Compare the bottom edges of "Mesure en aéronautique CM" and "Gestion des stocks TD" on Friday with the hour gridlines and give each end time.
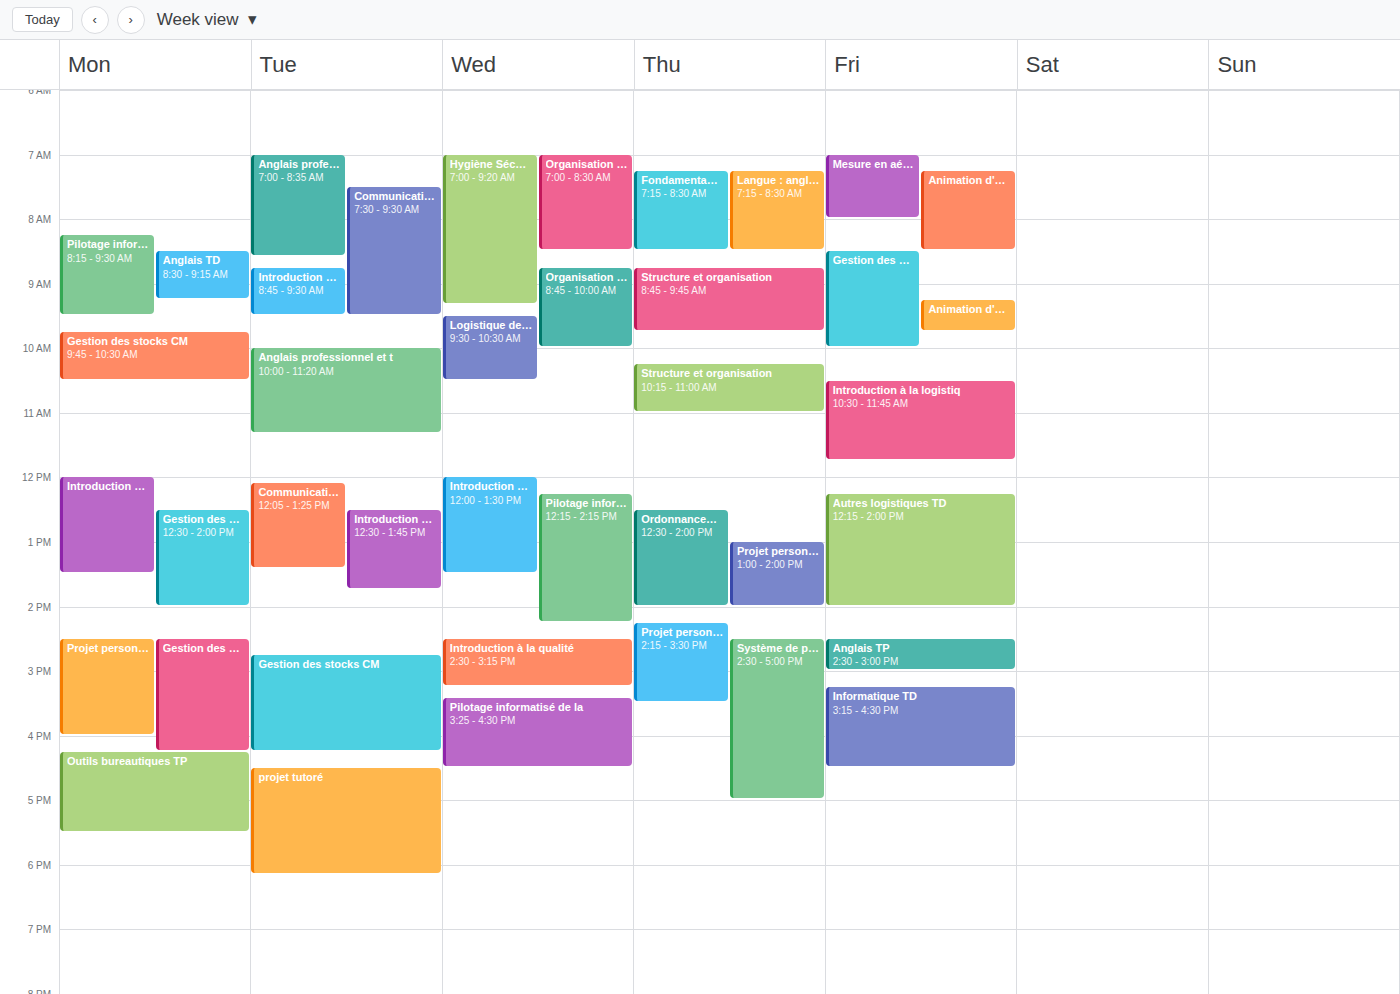
"Mesure en aéronautique CM": 8:00 AM, exactly on the 8 AM line. "Gestion des stocks TD": 10:00 AM, exactly on the 10 AM line.